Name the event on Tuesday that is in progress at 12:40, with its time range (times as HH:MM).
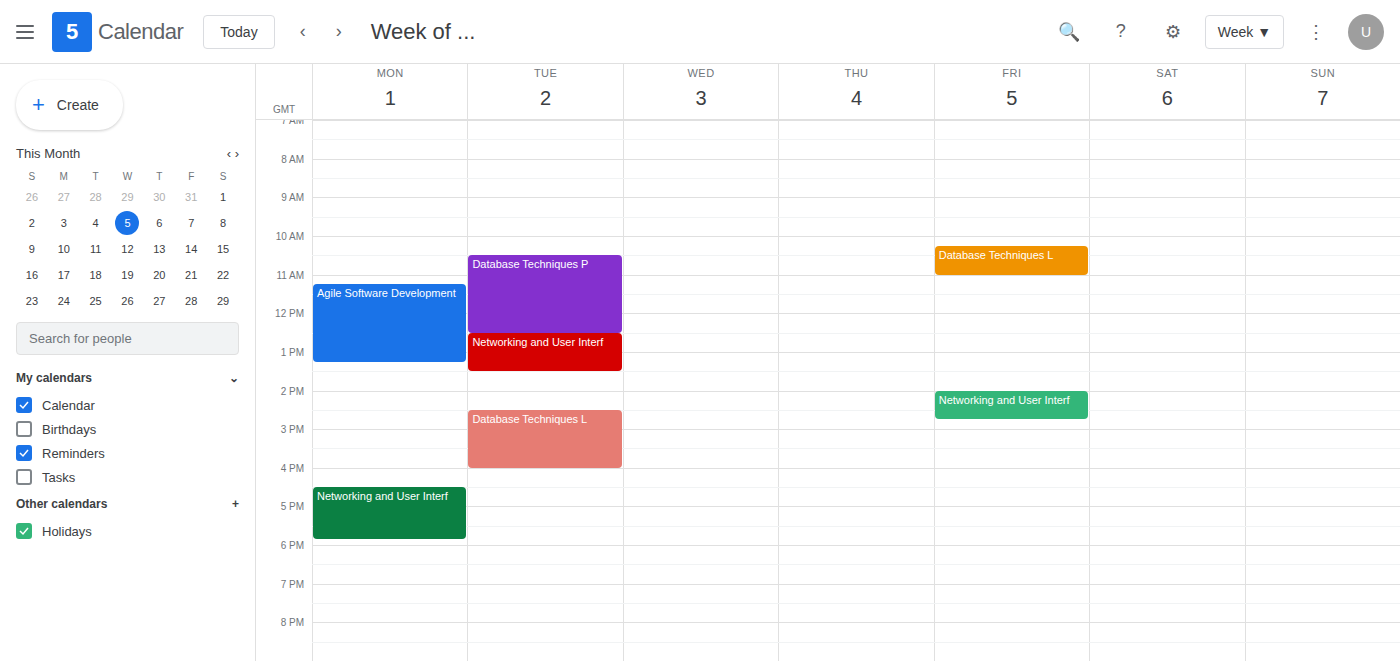
"Networking and User Interf", 12:30 to 13:30